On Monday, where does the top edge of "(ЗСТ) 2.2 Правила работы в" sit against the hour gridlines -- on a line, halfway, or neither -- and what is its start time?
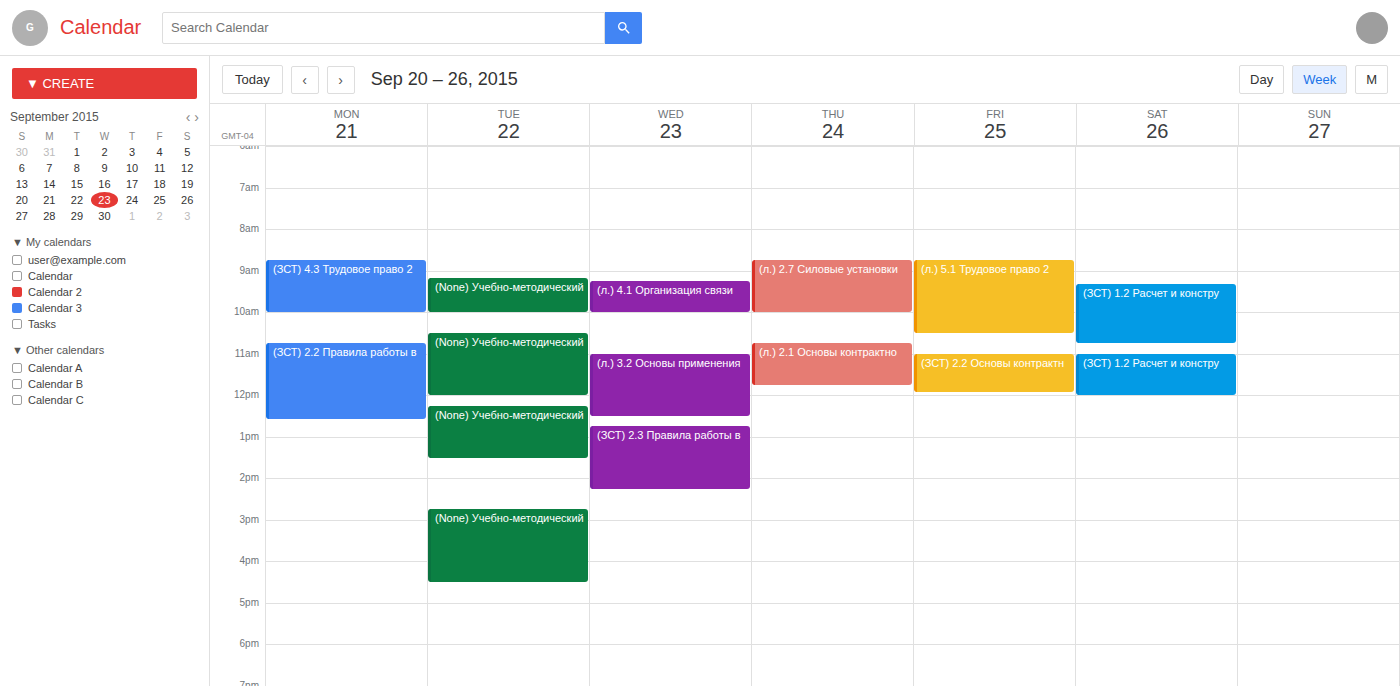
10:45 AM -- neither: three quarters of the way from the 10 AM line to the 11 AM line.